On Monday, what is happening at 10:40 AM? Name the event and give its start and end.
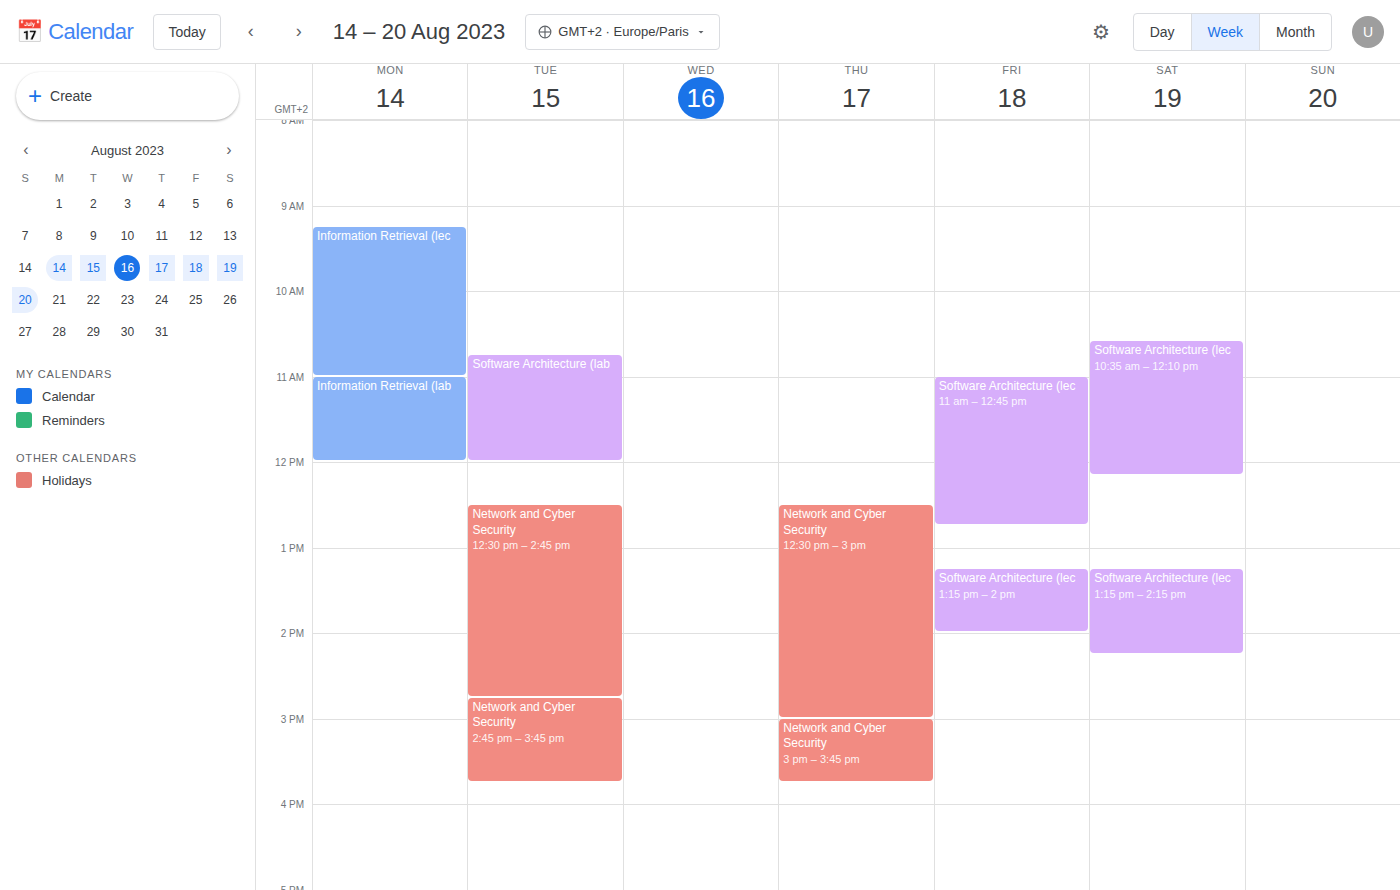
"Information Retrieval (lec", 9:15 AM to 11:00 AM